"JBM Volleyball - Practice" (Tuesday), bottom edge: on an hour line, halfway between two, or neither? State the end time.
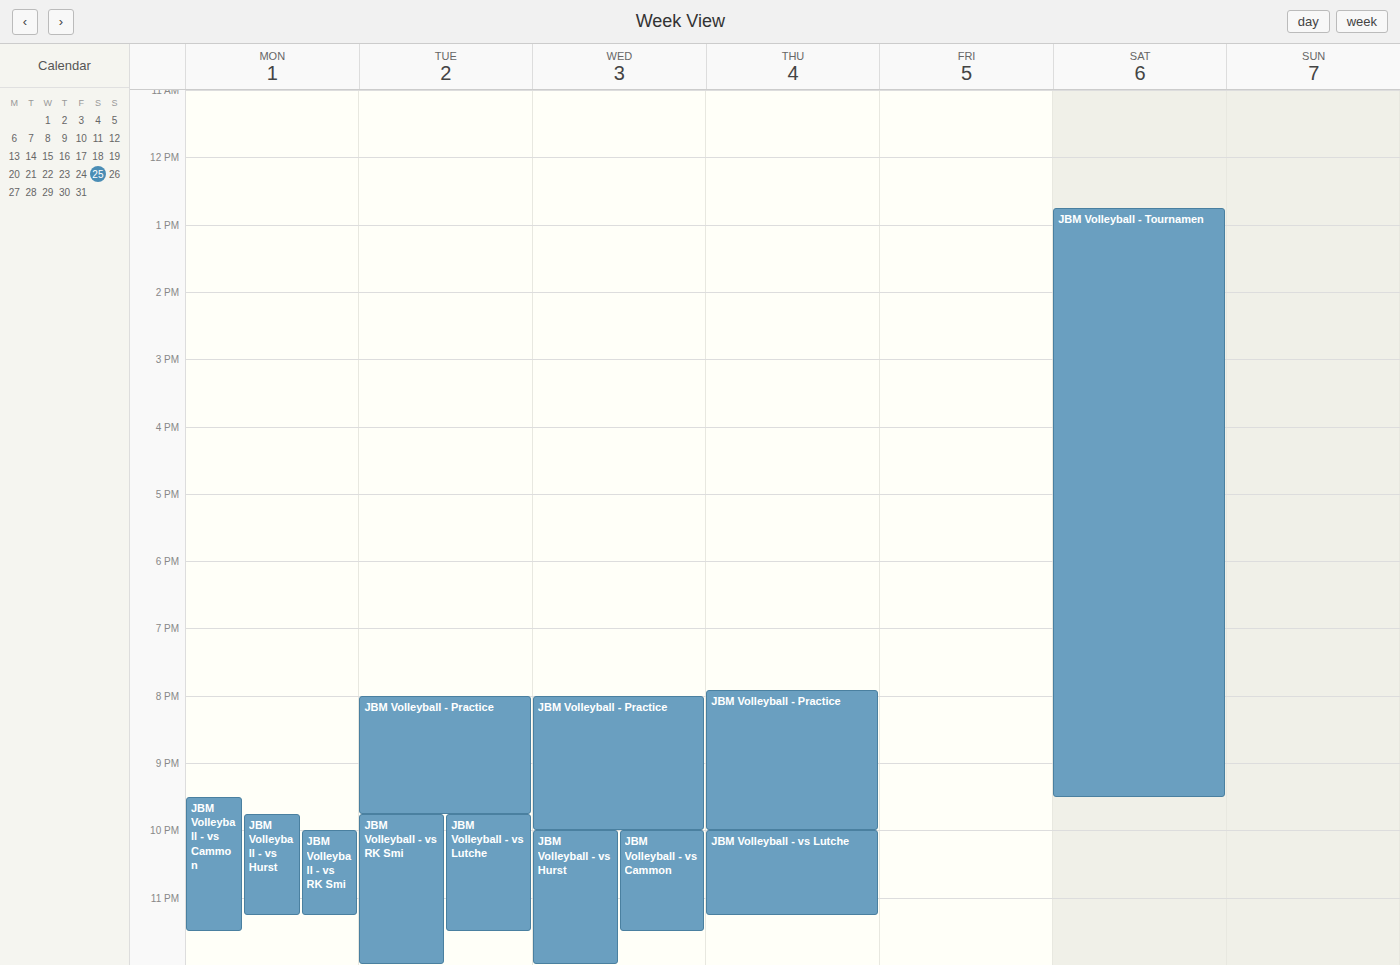
9:45 PM -- neither: three quarters of the way from the 9 PM line to the 10 PM line.